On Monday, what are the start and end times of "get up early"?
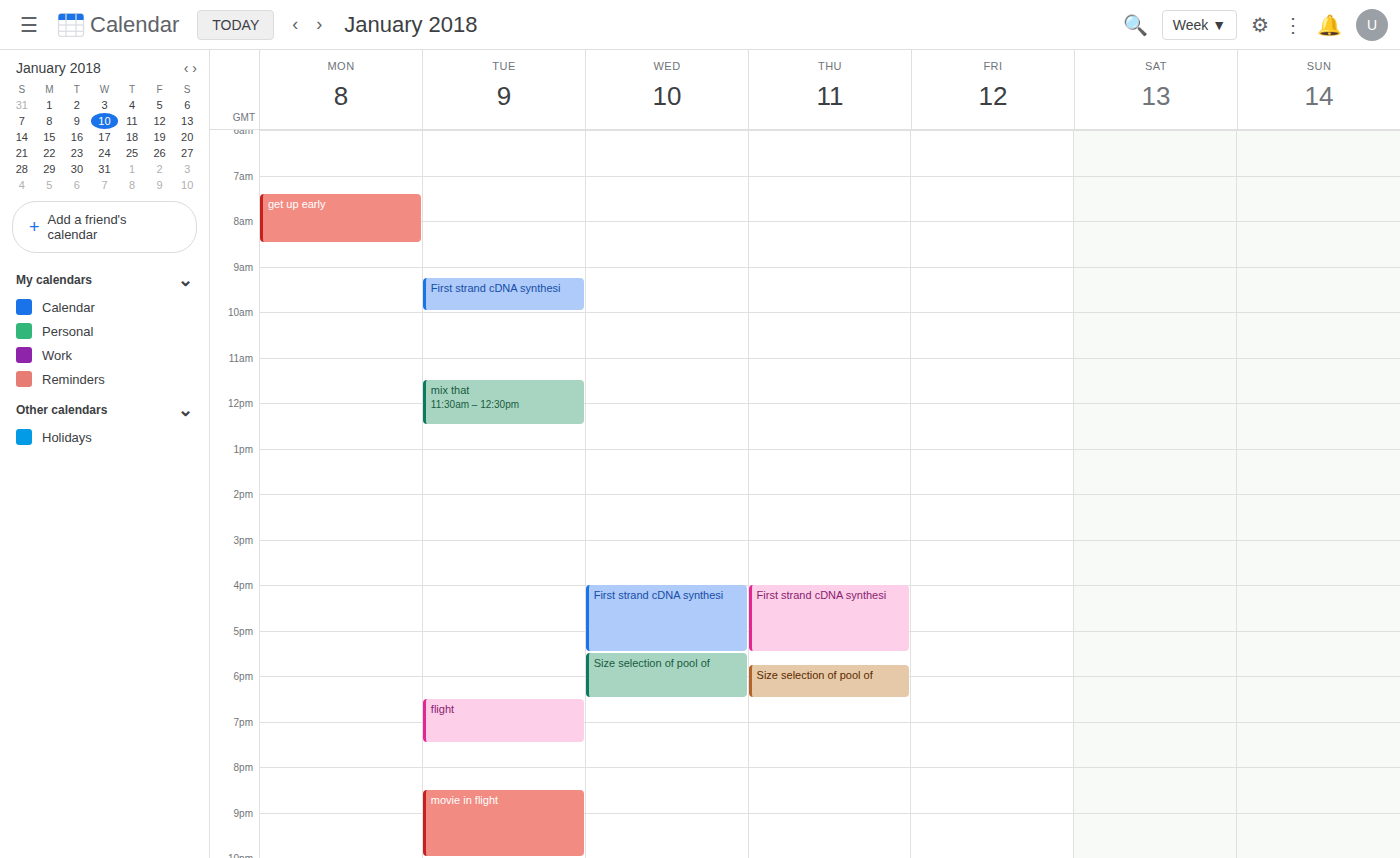
7:25 AM to 8:30 AM